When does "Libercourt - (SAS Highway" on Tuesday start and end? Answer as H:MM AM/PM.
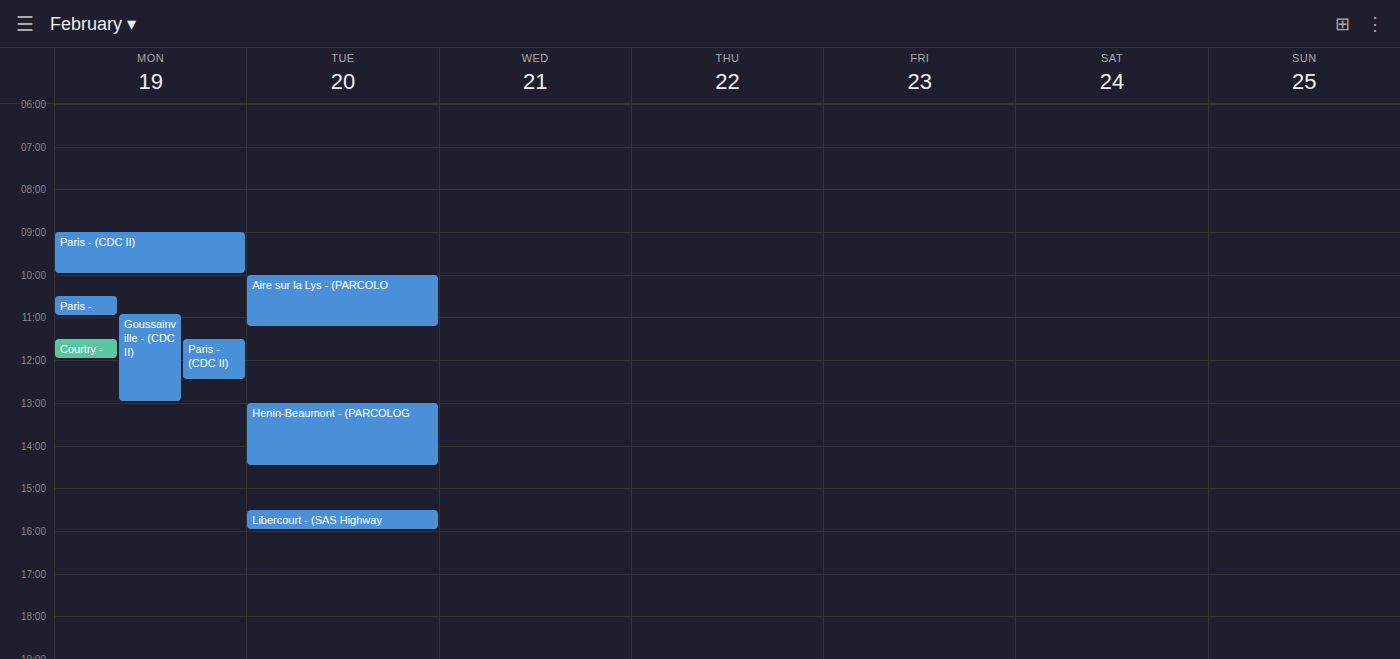
3:30 PM to 4:00 PM